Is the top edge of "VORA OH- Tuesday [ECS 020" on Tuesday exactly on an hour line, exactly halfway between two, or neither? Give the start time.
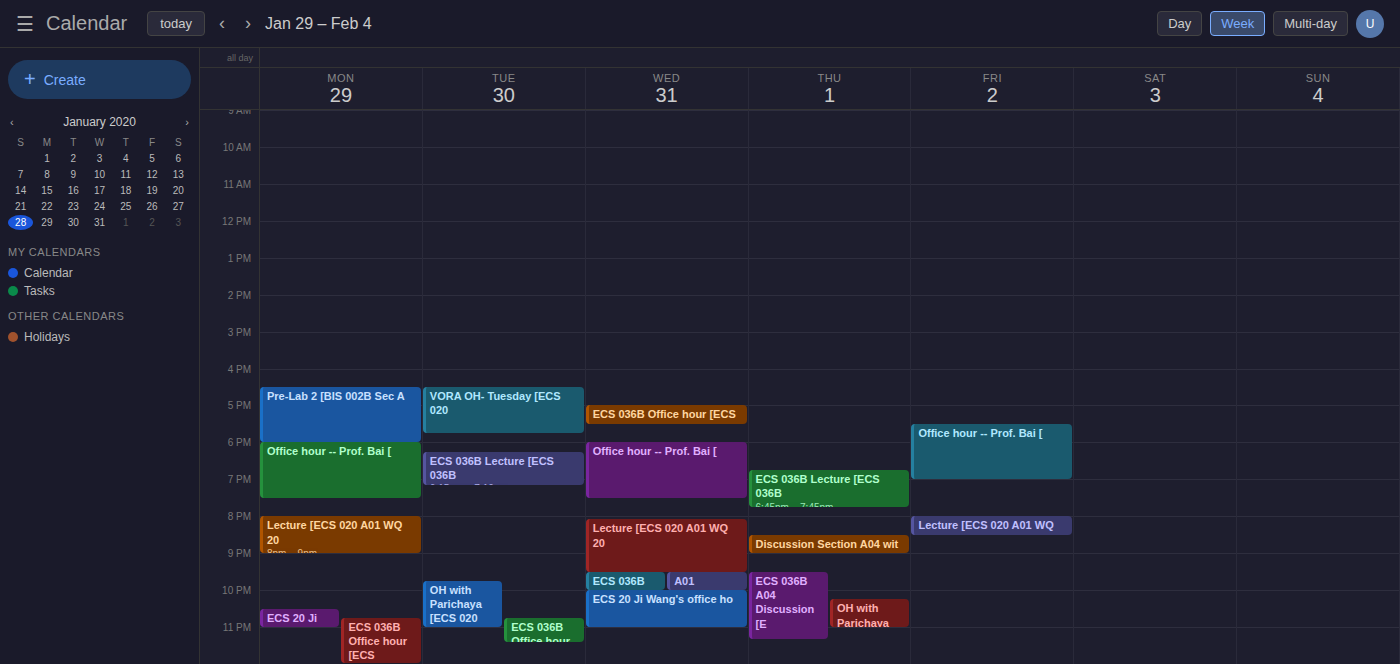
4:30 PM -- halfway between the 4 PM and 5 PM lines.